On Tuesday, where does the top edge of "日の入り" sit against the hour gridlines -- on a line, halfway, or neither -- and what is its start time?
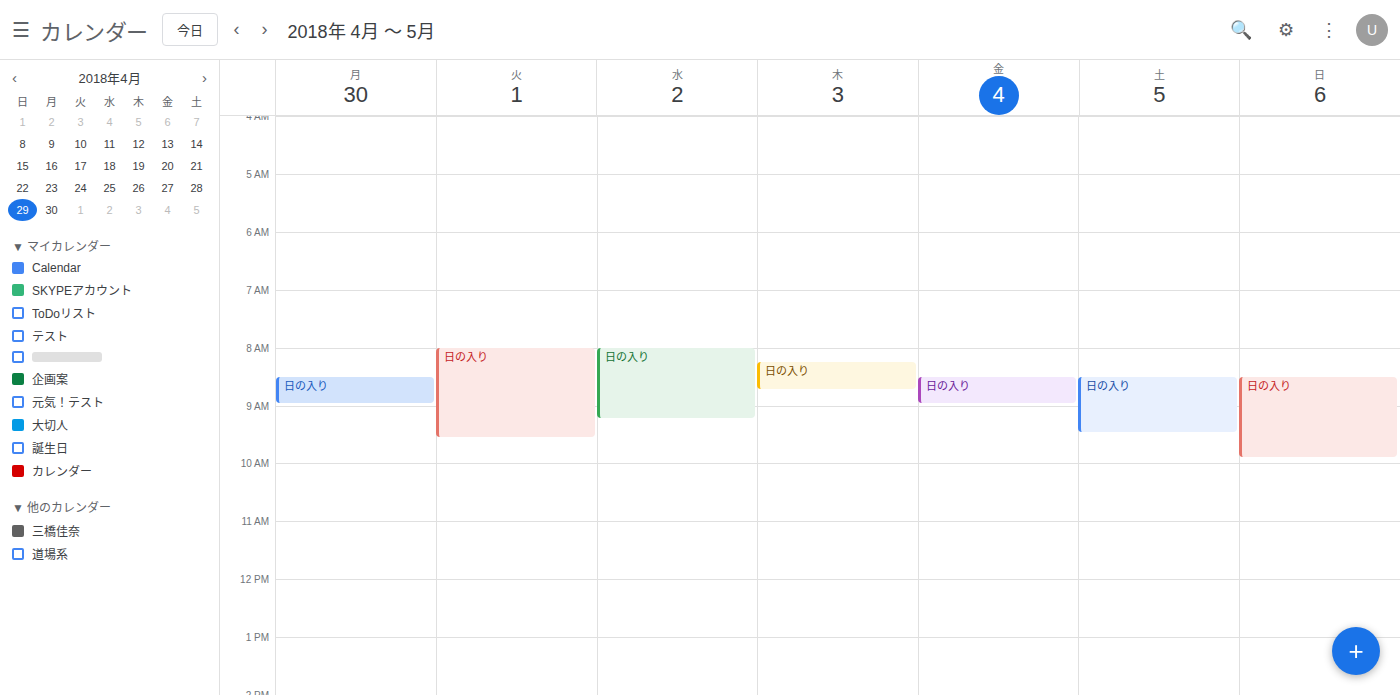
8:00 AM -- exactly on the 8 AM line.